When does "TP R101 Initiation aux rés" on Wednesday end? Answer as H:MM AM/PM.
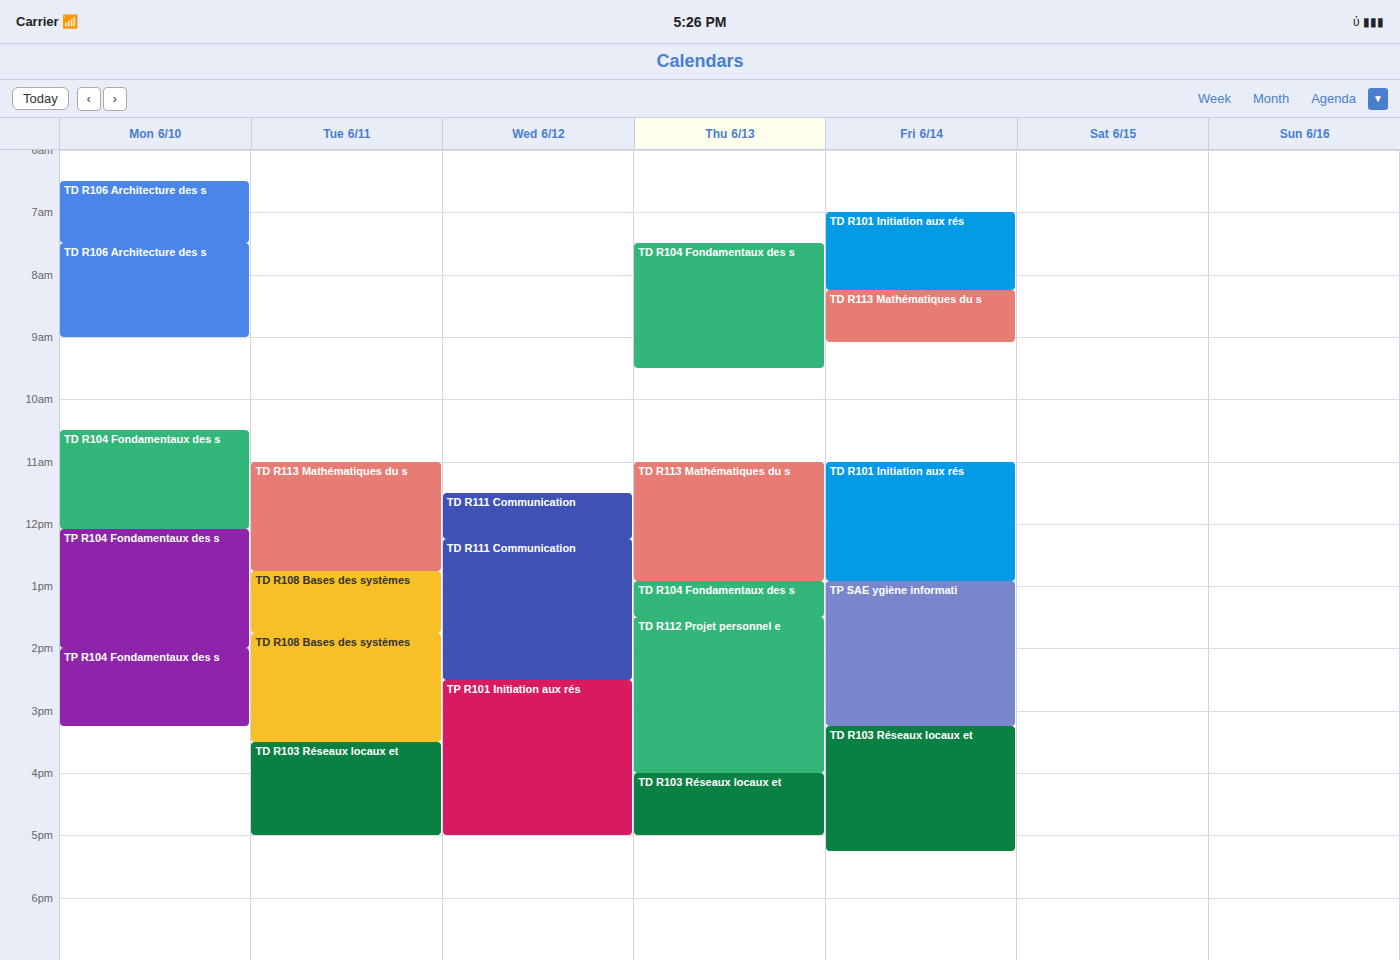
5:00 PM